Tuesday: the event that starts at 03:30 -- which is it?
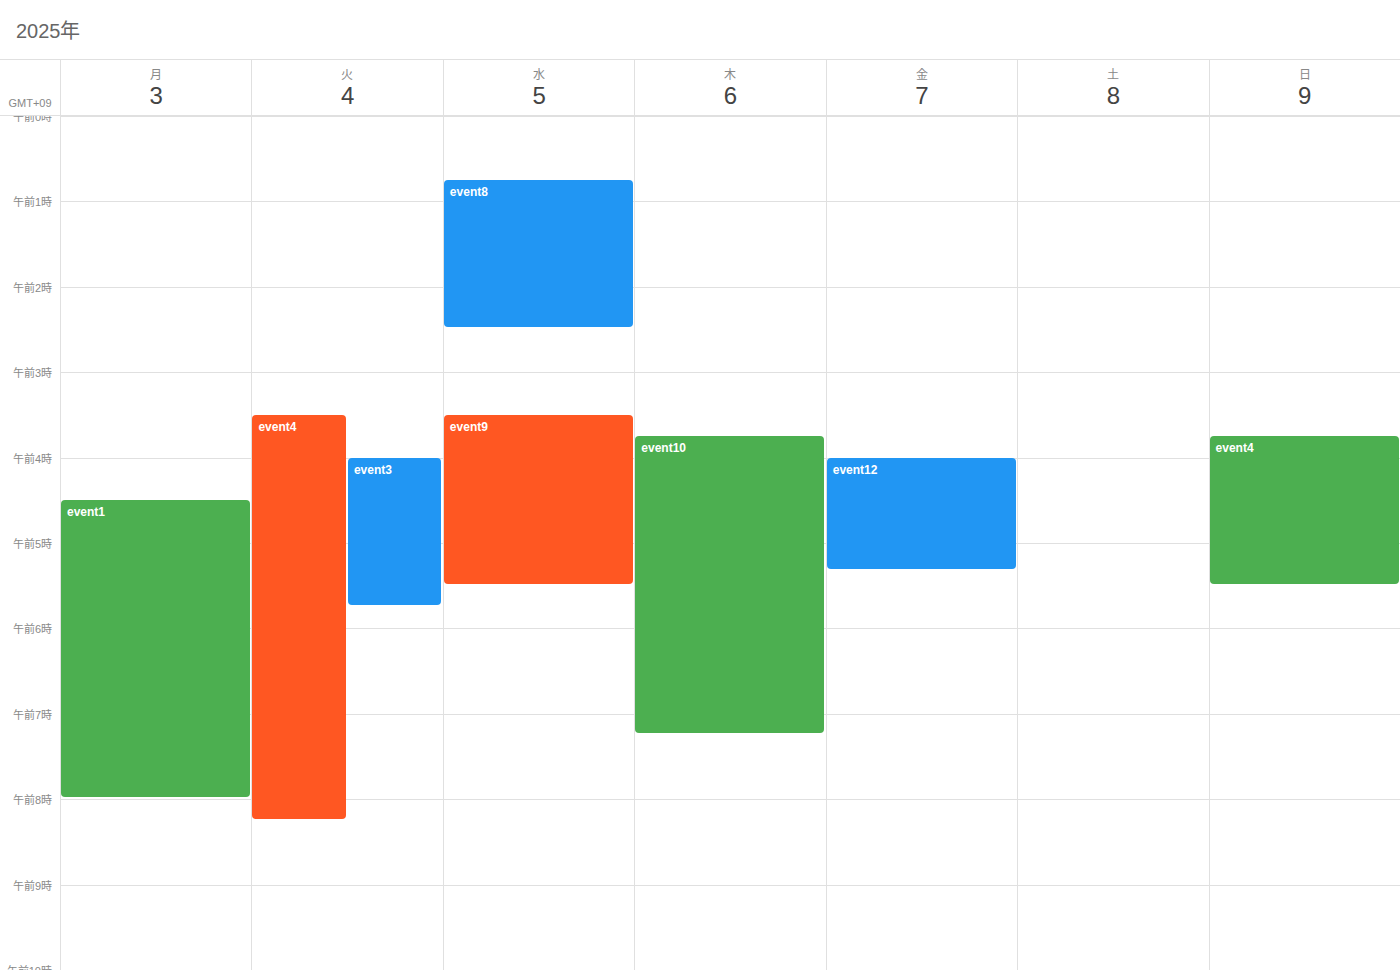
"event4"